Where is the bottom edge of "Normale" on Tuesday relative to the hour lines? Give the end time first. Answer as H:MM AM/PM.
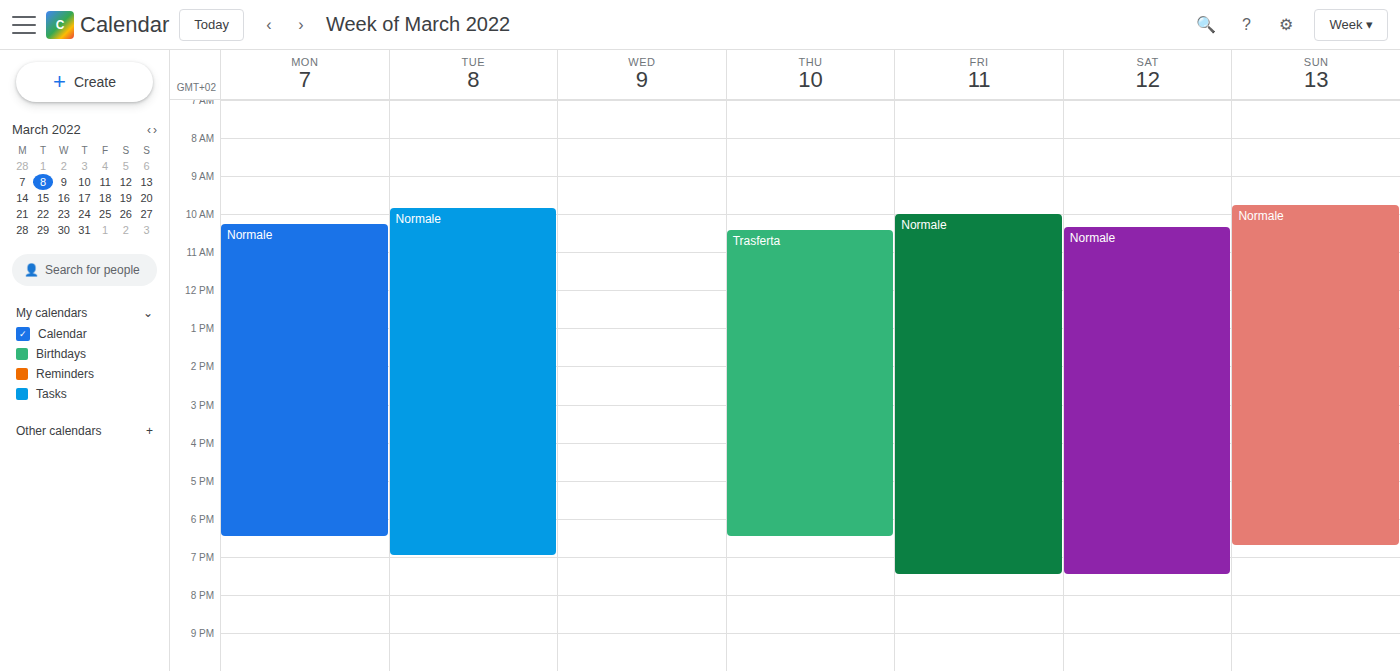
7:00 PM -- exactly on the 7 PM line.